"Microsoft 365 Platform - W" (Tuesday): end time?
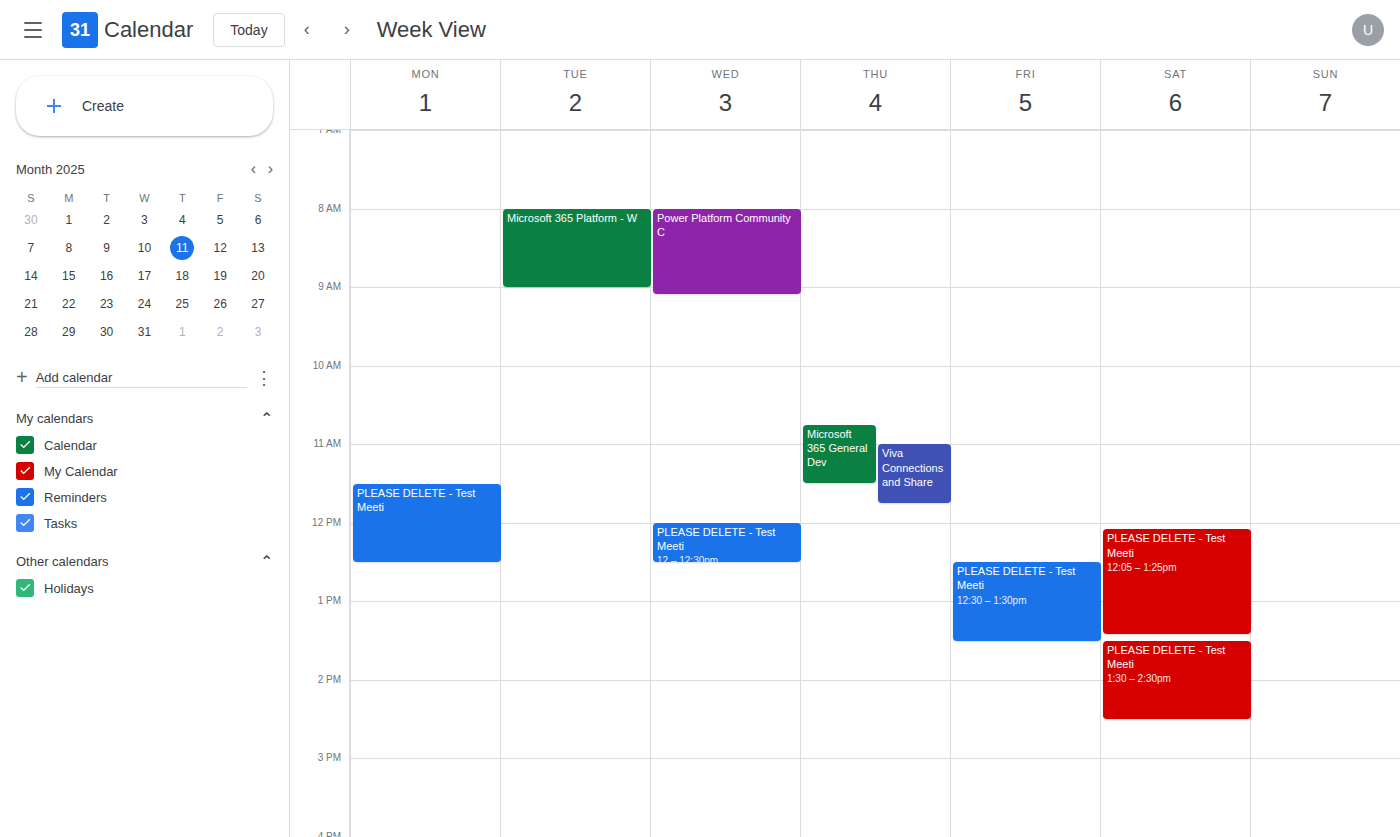
9:00 AM